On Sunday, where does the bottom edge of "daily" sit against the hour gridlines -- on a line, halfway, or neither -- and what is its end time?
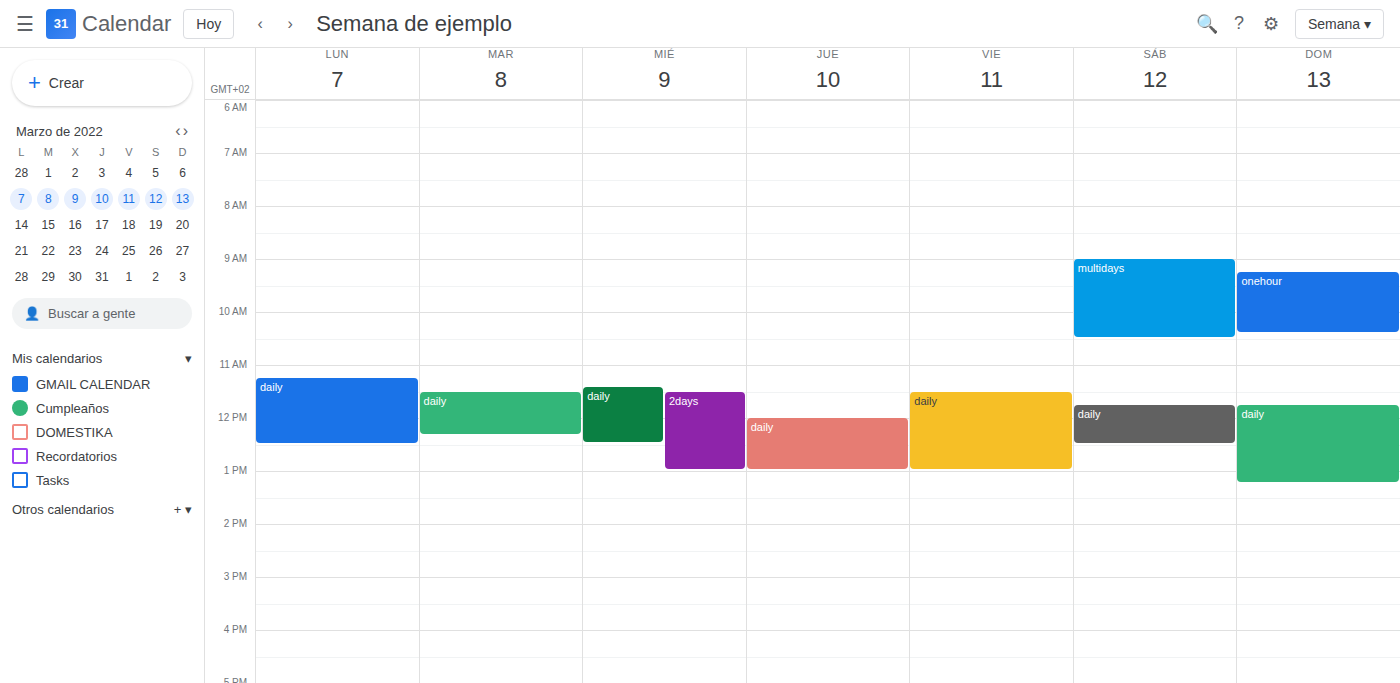
1:15 PM -- neither: a quarter of the way from the 1 PM line to the 2 PM line.